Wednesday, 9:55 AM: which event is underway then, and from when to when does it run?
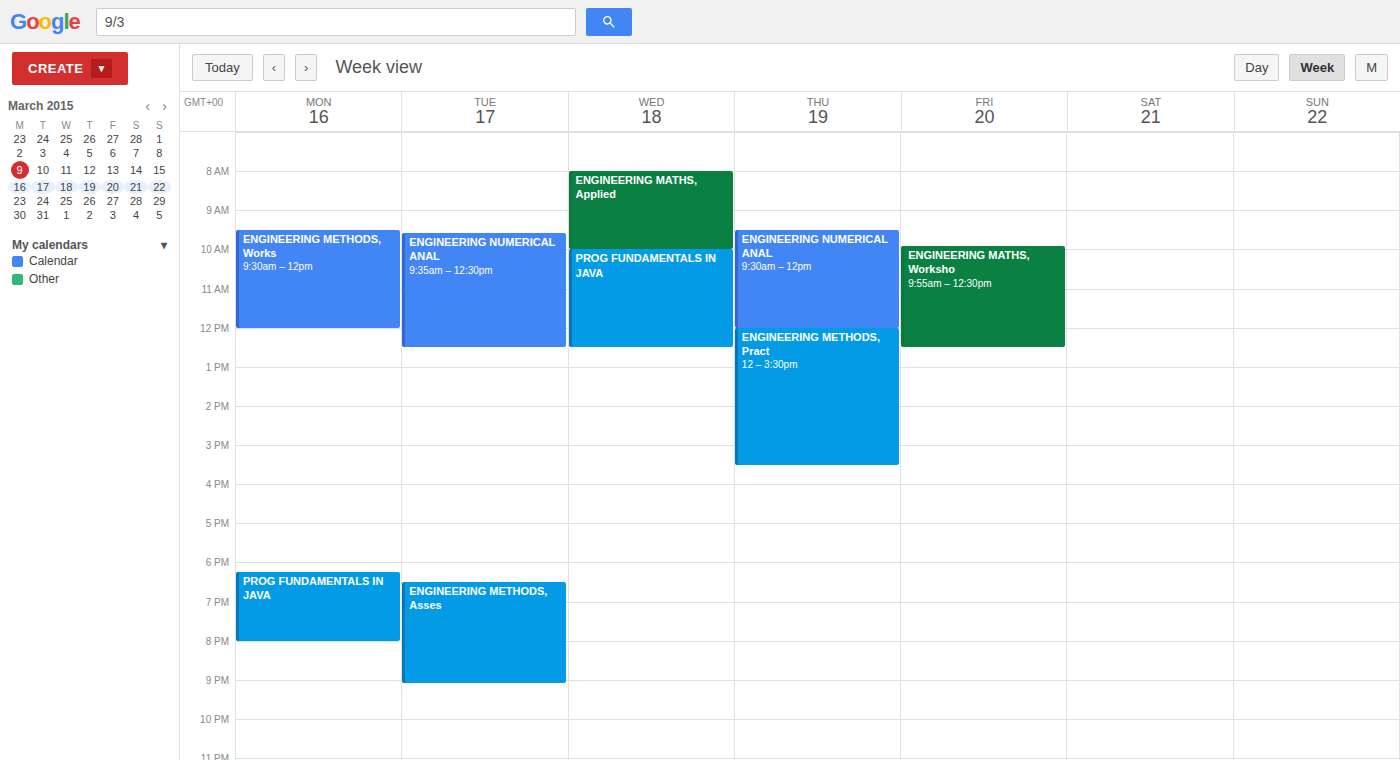
"ENGINEERING MATHS, Applied", 8:00 AM to 10:00 AM